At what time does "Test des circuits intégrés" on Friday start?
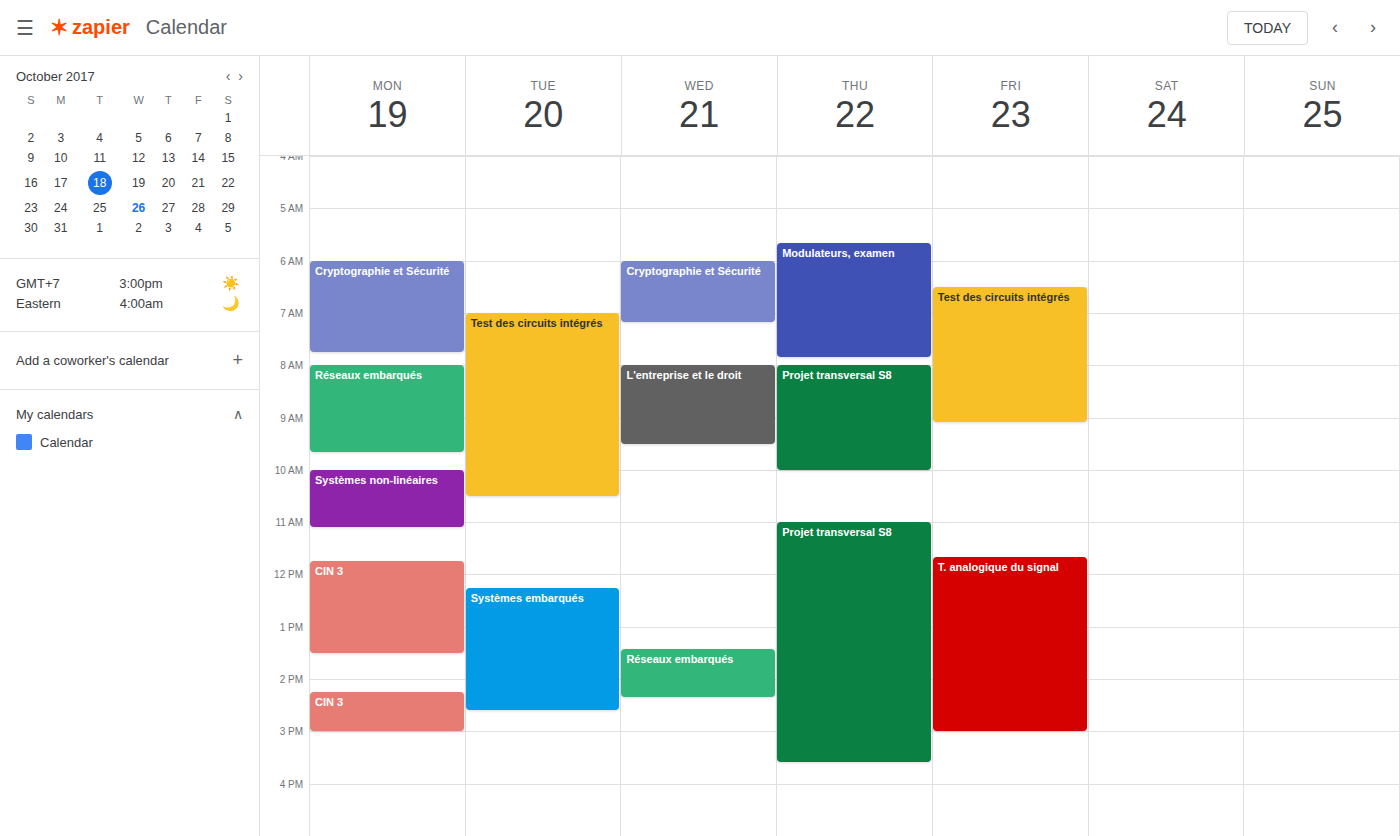
6:30 AM